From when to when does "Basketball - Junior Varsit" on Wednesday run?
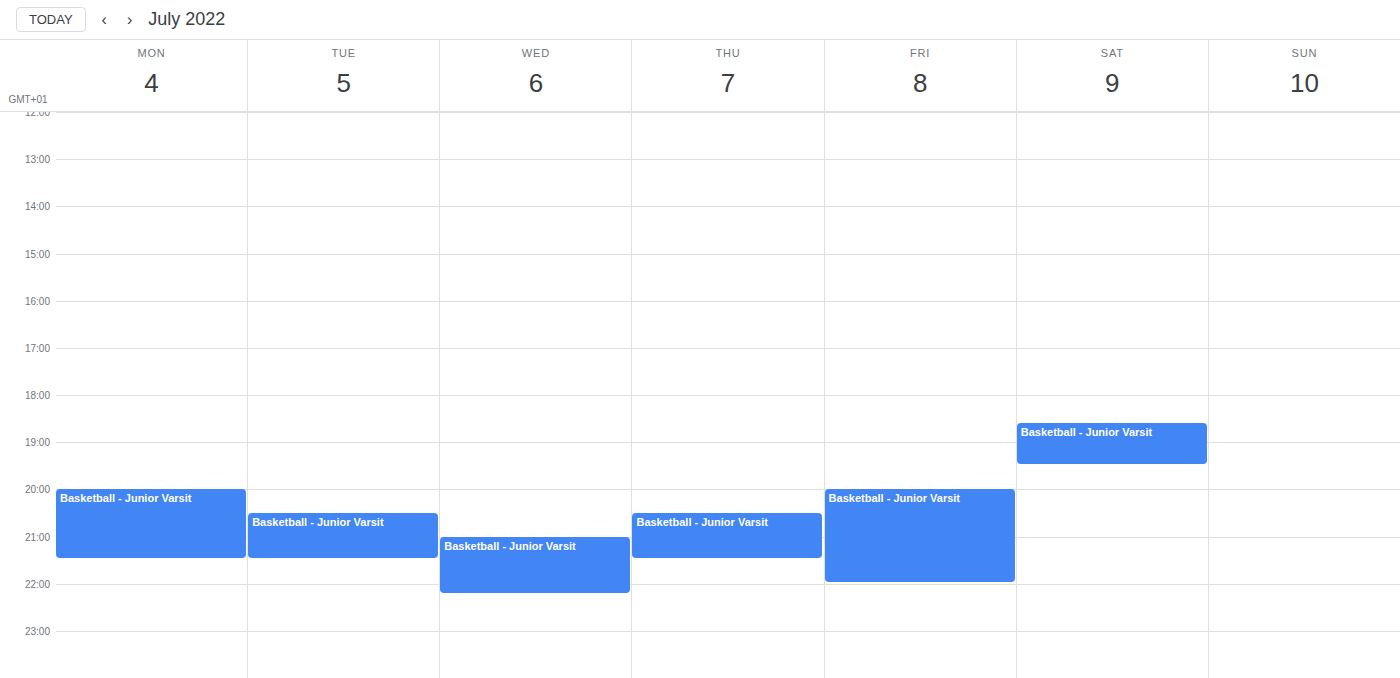
9:00 PM to 10:15 PM